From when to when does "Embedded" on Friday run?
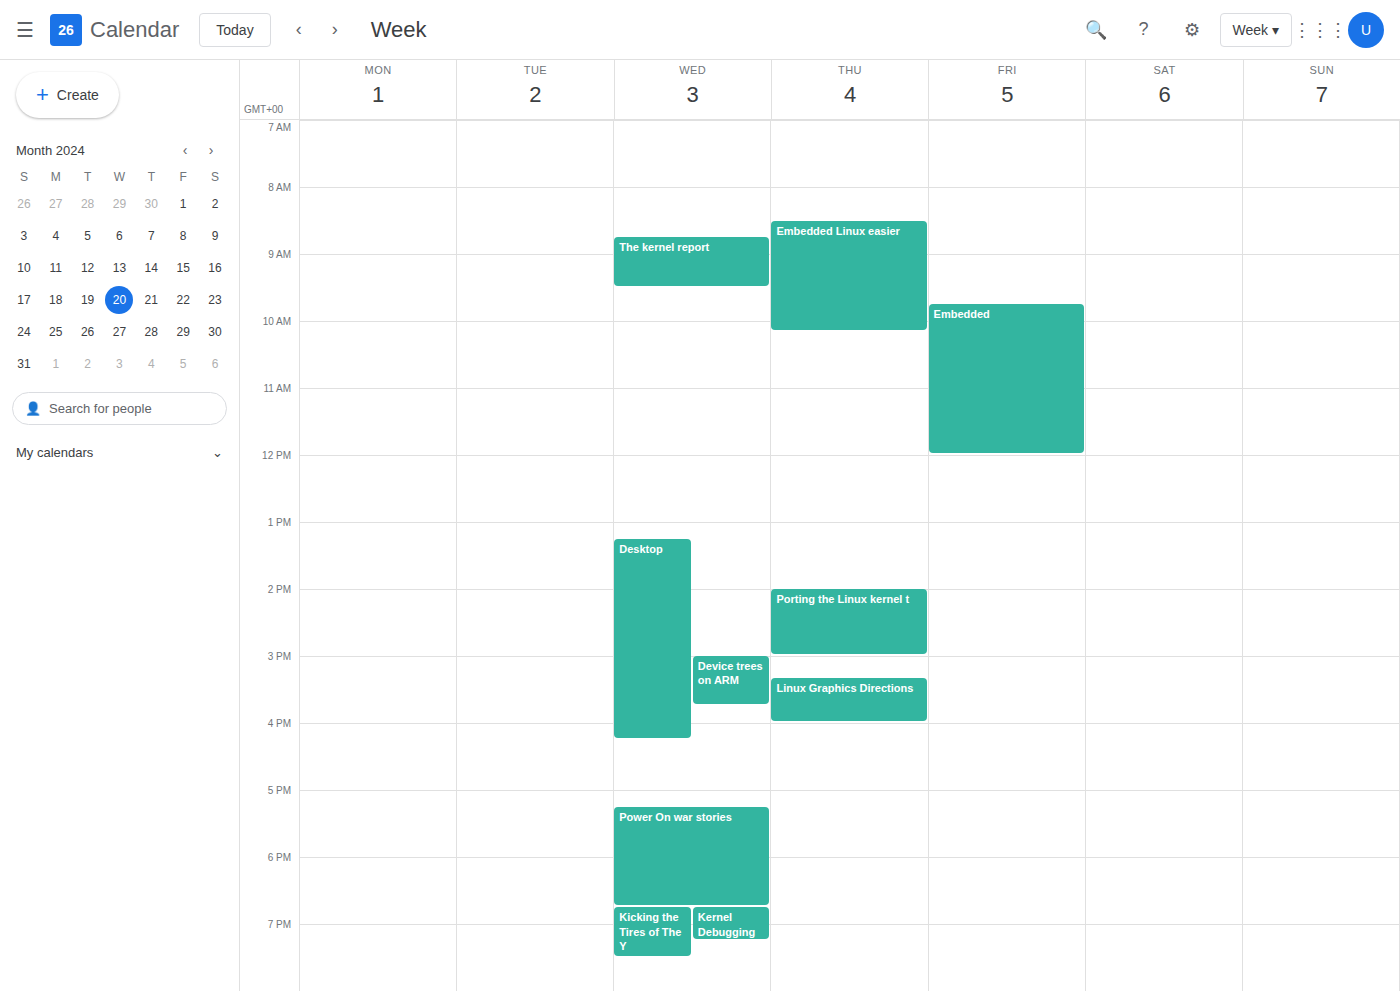
09:45 to 12:00